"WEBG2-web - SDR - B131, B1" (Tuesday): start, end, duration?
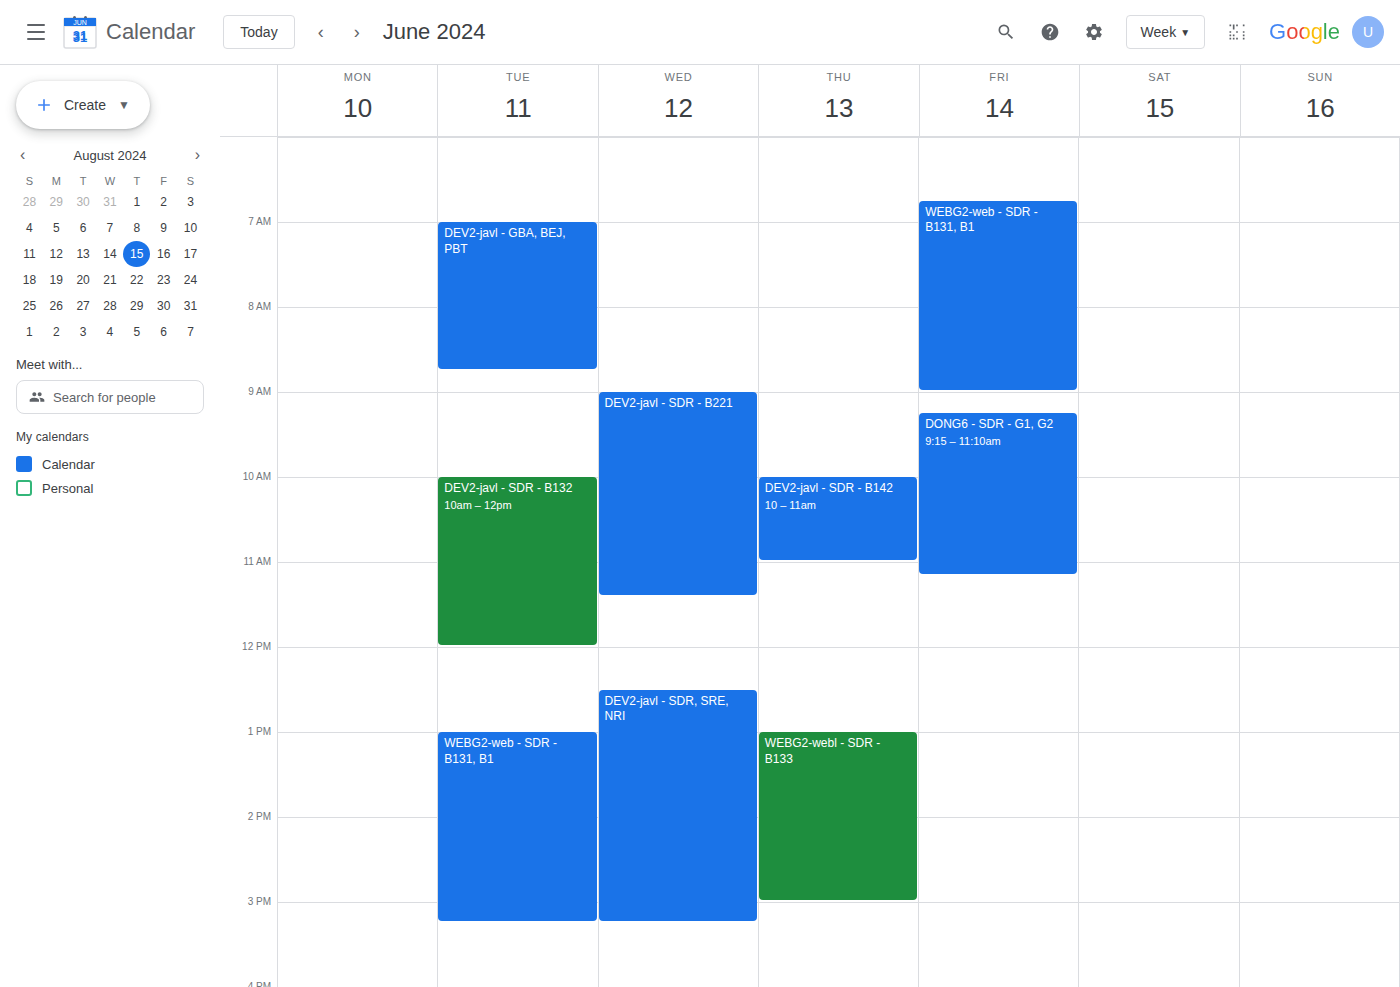
13:00 to 15:15, 2 hours 15 minutes